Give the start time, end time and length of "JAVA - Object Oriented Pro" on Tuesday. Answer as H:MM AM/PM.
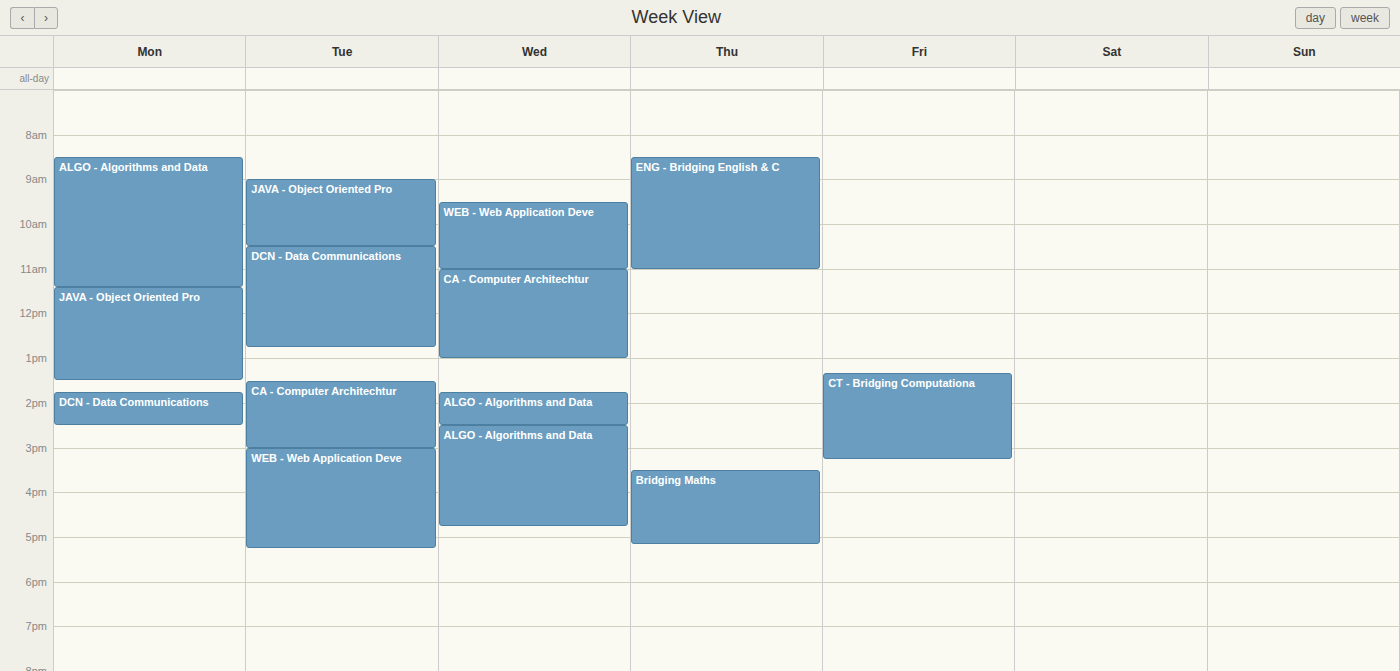
9:00 AM to 10:30 AM, 1 hour 30 minutes